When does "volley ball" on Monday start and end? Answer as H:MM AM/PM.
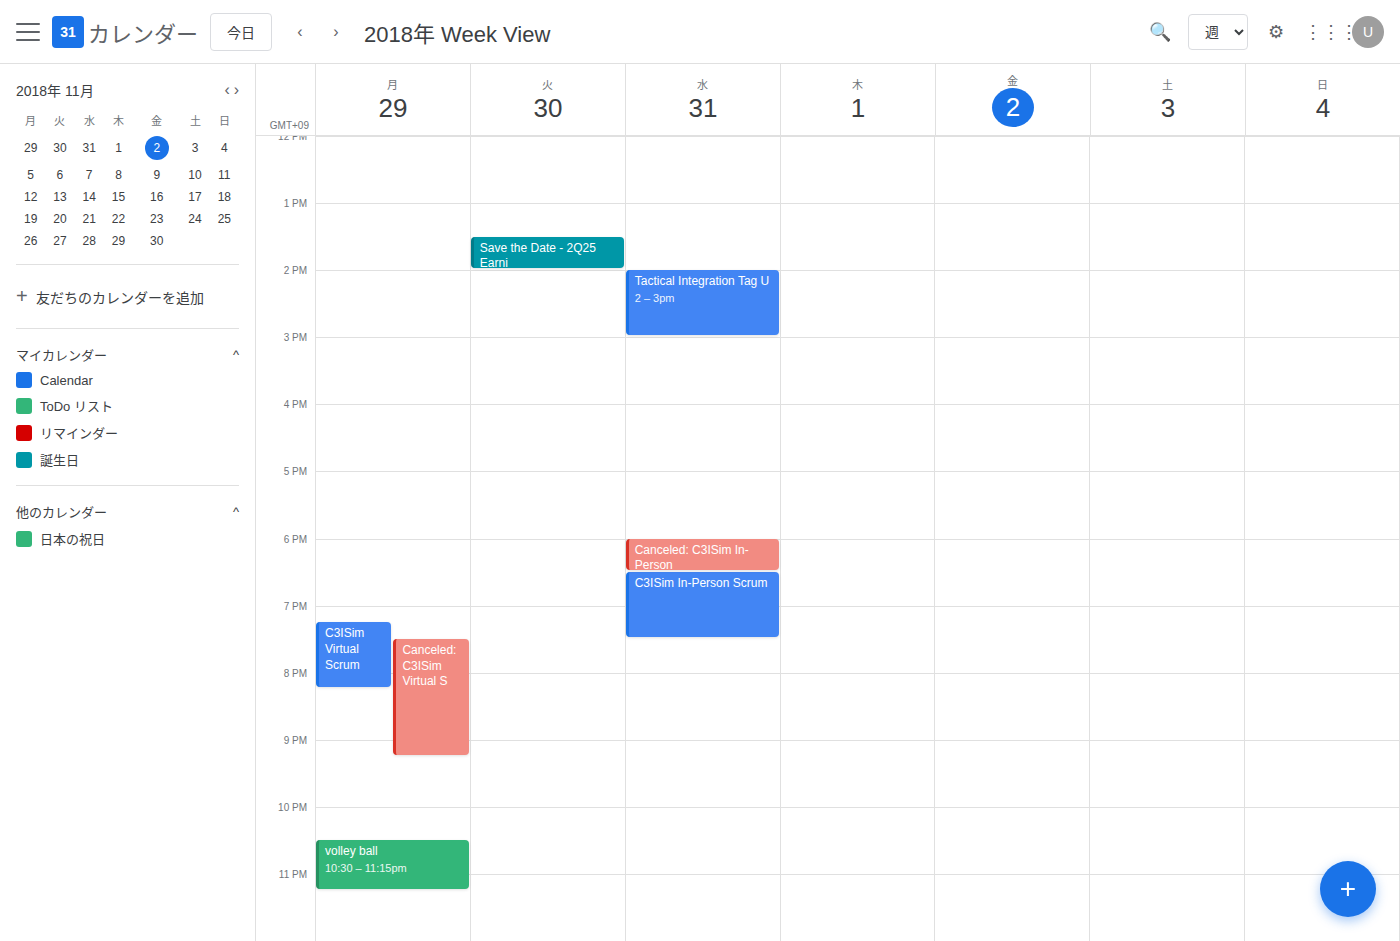
10:30 PM to 11:15 PM